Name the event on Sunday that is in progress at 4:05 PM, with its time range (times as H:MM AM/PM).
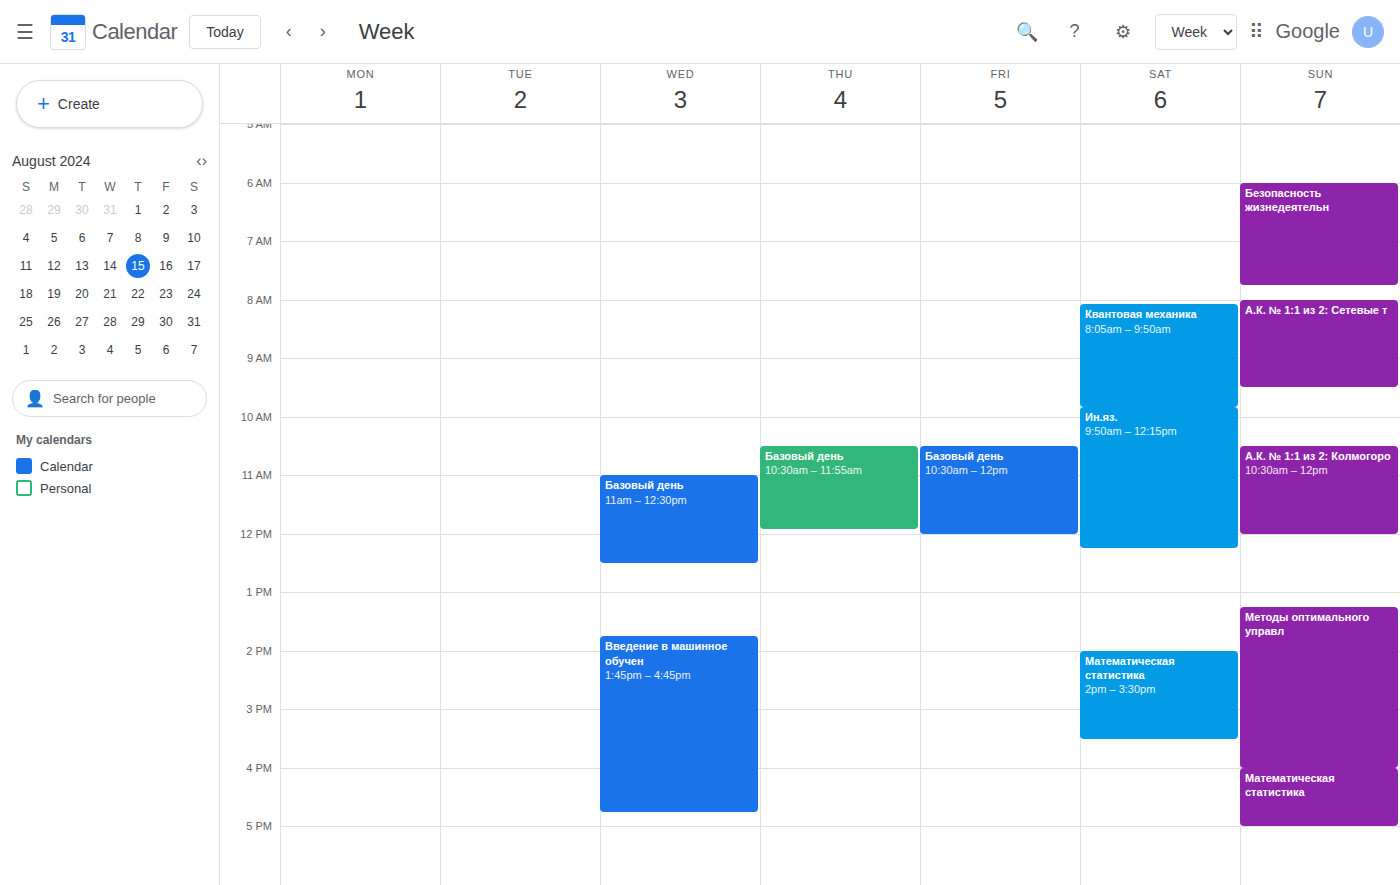
"Математическая статистика", 4:00 PM to 5:00 PM